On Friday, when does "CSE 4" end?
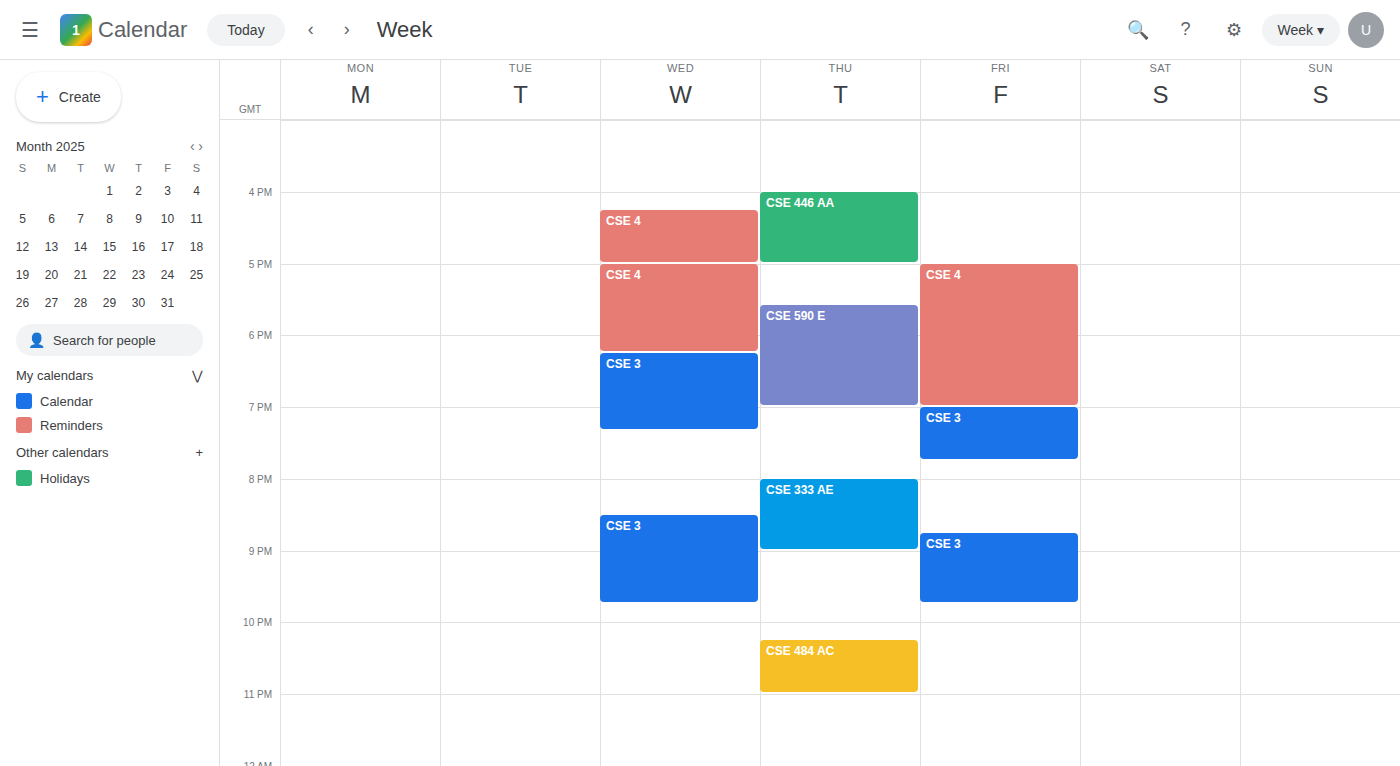
7:00 PM